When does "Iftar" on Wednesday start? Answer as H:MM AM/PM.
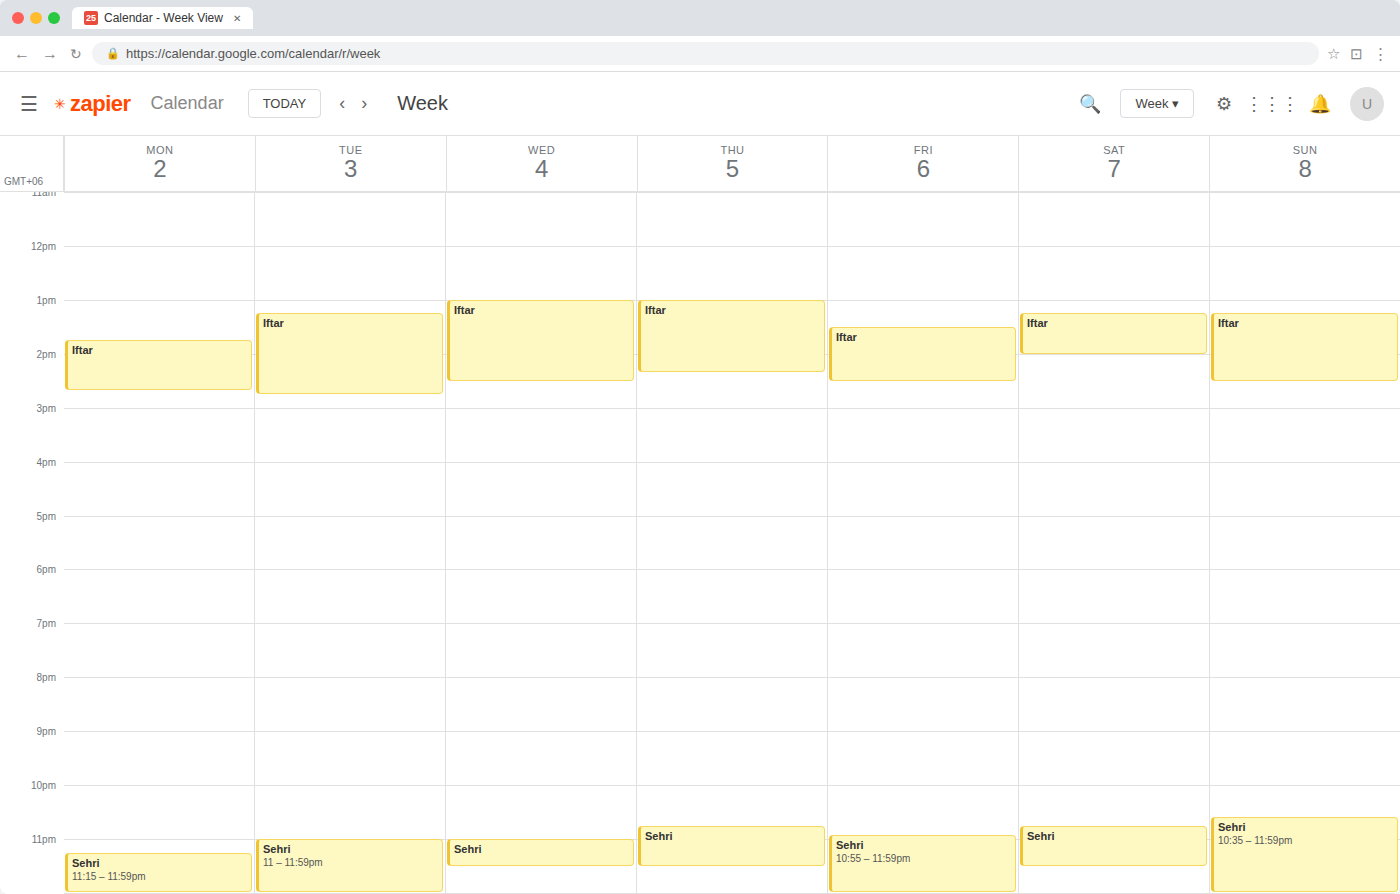
1:00 PM